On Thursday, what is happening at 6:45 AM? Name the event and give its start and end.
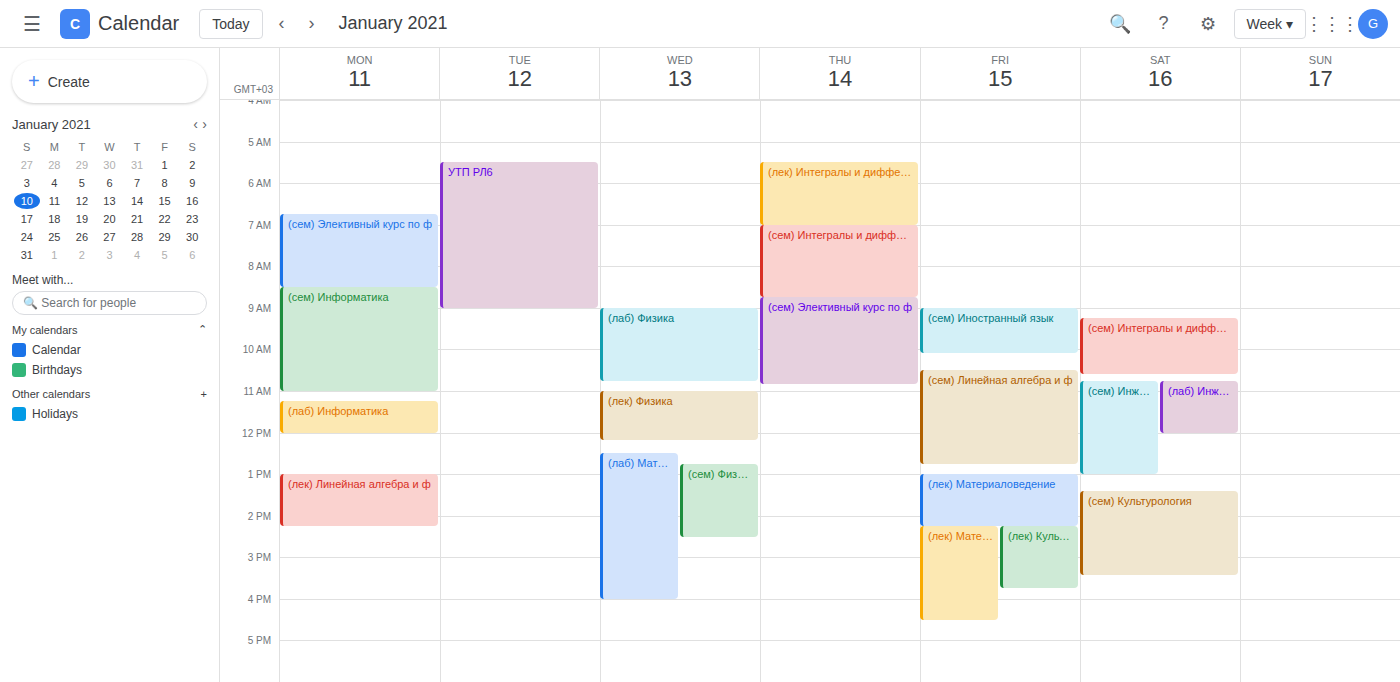
"(лек) Интегралы и дифферен", 5:30 AM to 7:00 AM